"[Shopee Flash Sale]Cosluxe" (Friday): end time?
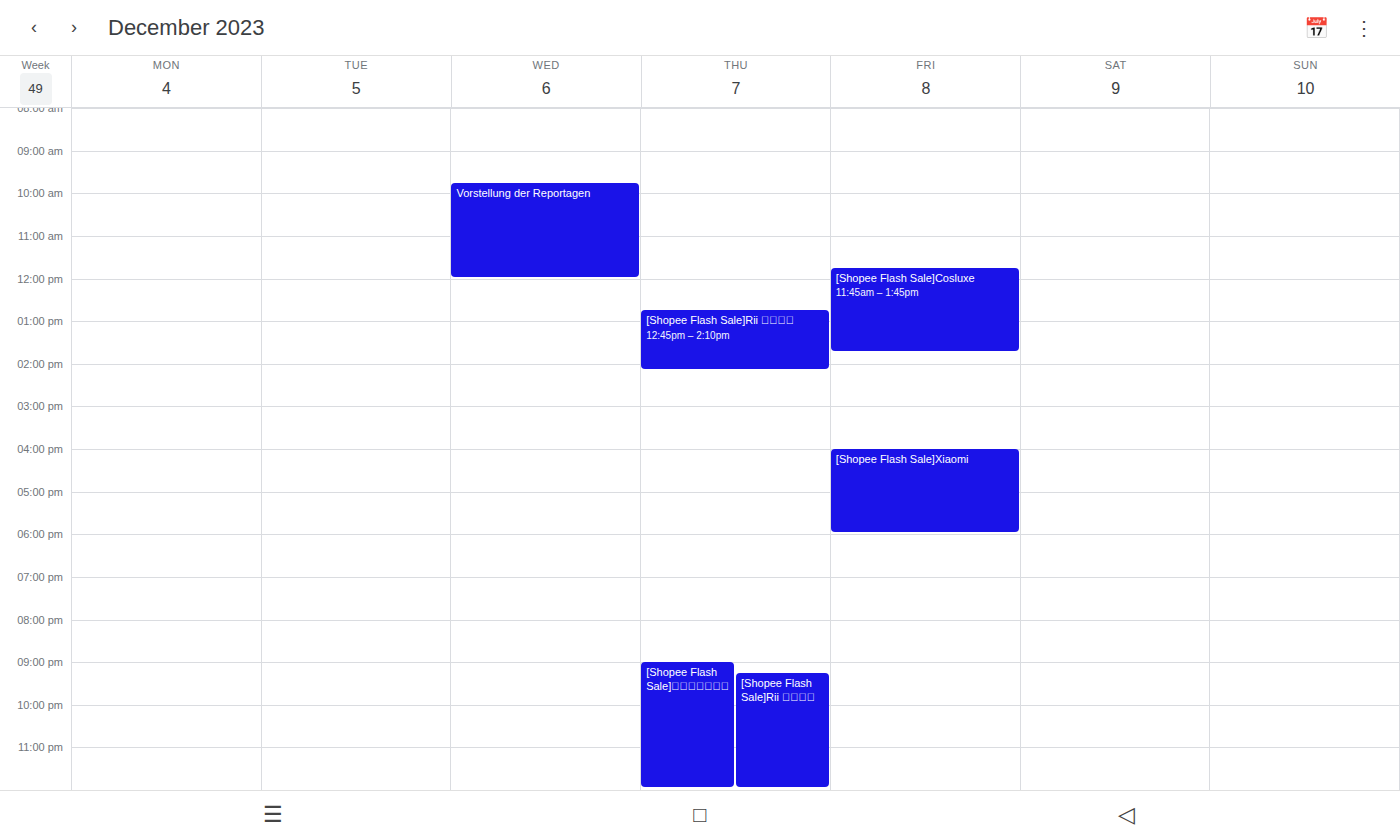
13:45